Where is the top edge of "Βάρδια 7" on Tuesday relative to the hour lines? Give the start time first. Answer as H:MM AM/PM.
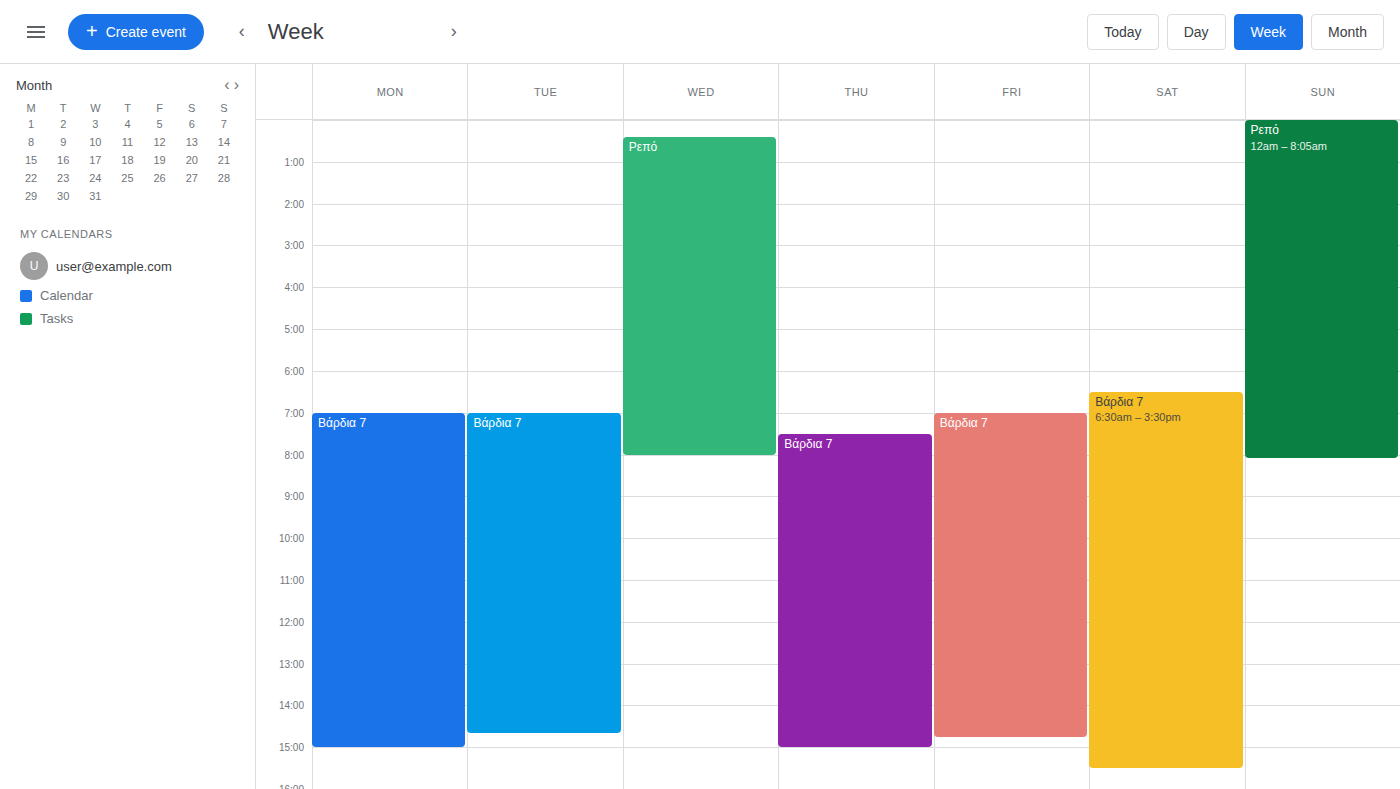
7:00 AM -- exactly on the 7 AM line.